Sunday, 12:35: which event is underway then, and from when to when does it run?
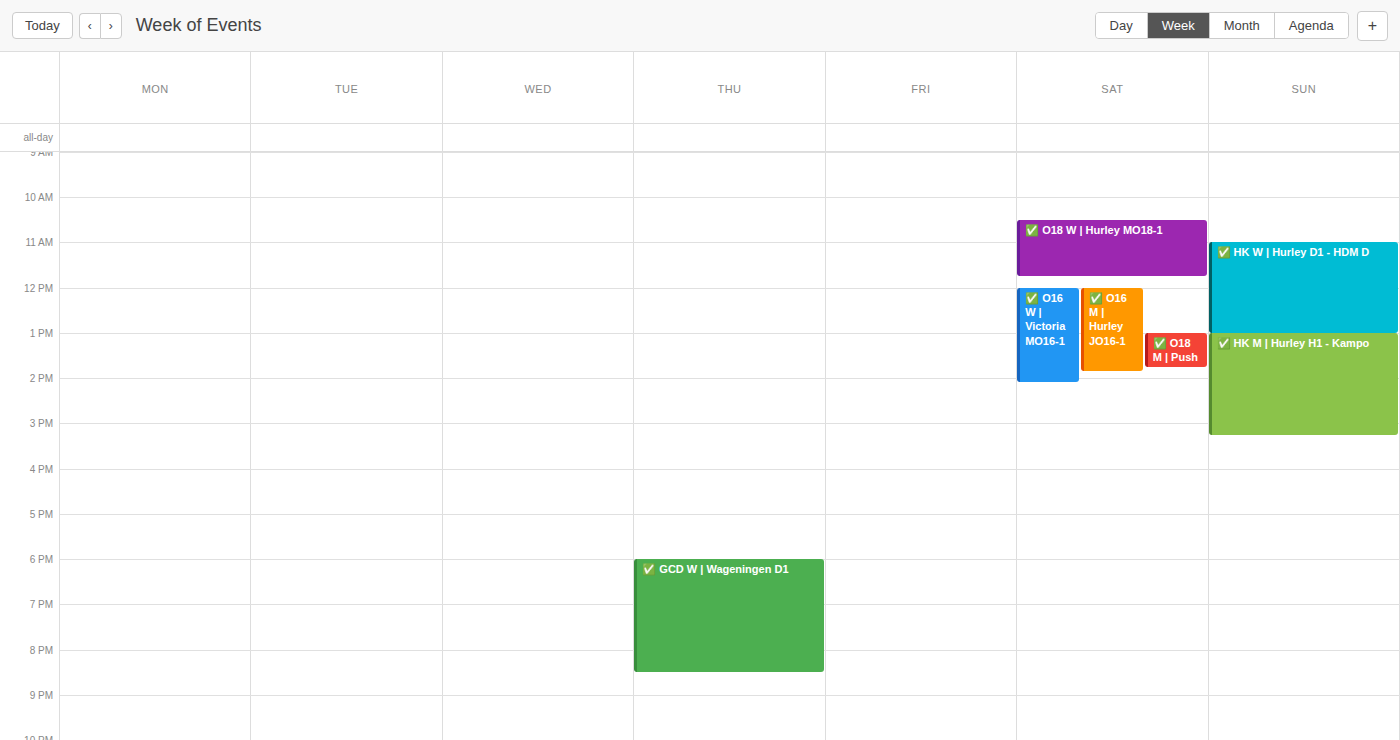
"✅ HK W | Hurley D1 - HDM D", 11:00 to 13:00